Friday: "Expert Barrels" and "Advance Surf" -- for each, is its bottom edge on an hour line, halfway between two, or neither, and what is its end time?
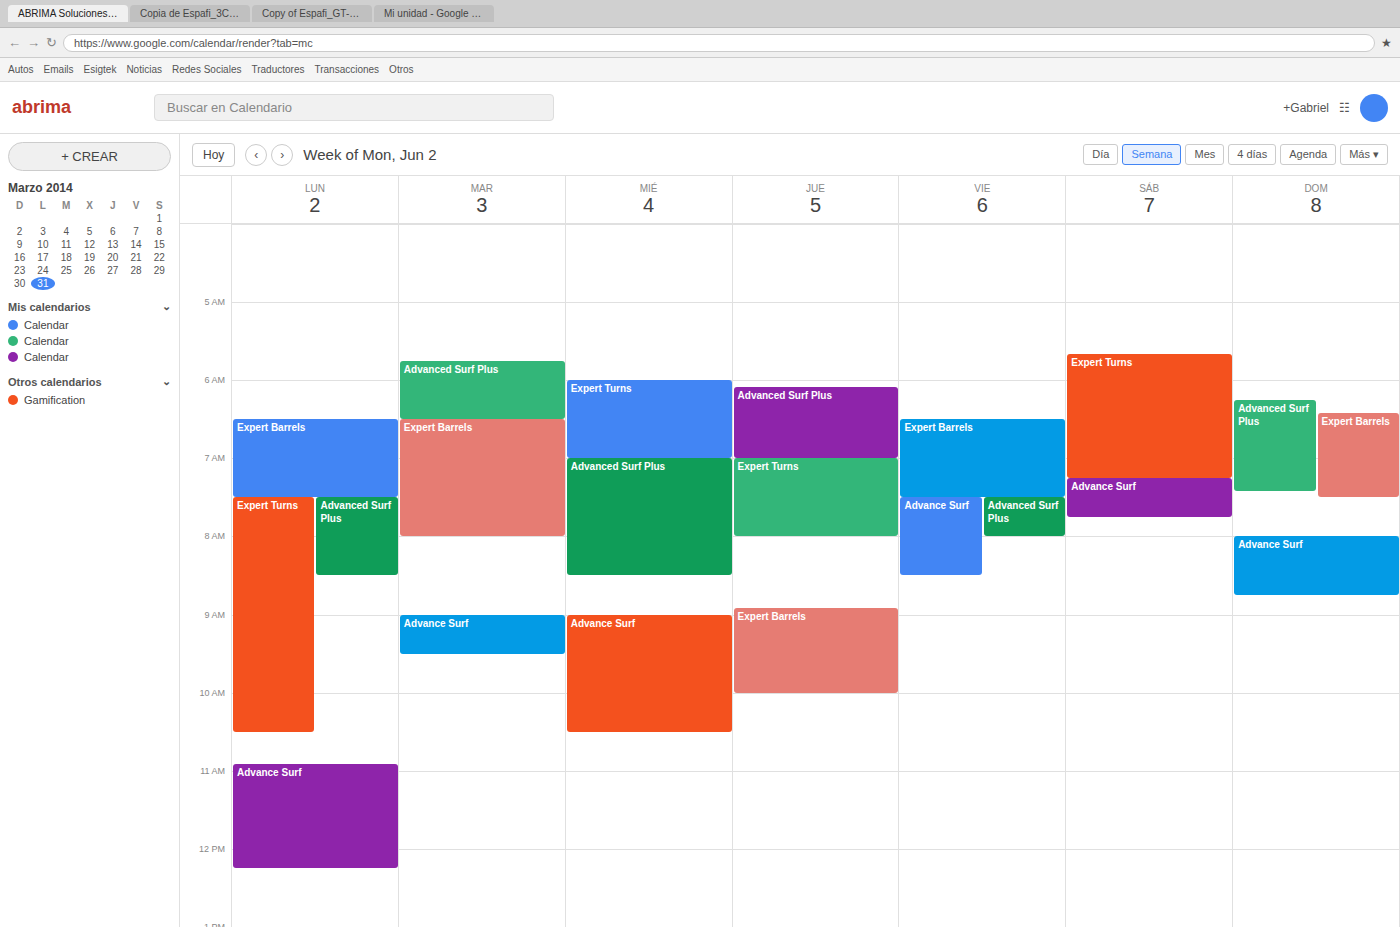
"Expert Barrels": 7:30 AM, halfway between the 7 AM and 8 AM lines. "Advance Surf": 8:30 AM, halfway between the 8 AM and 9 AM lines.